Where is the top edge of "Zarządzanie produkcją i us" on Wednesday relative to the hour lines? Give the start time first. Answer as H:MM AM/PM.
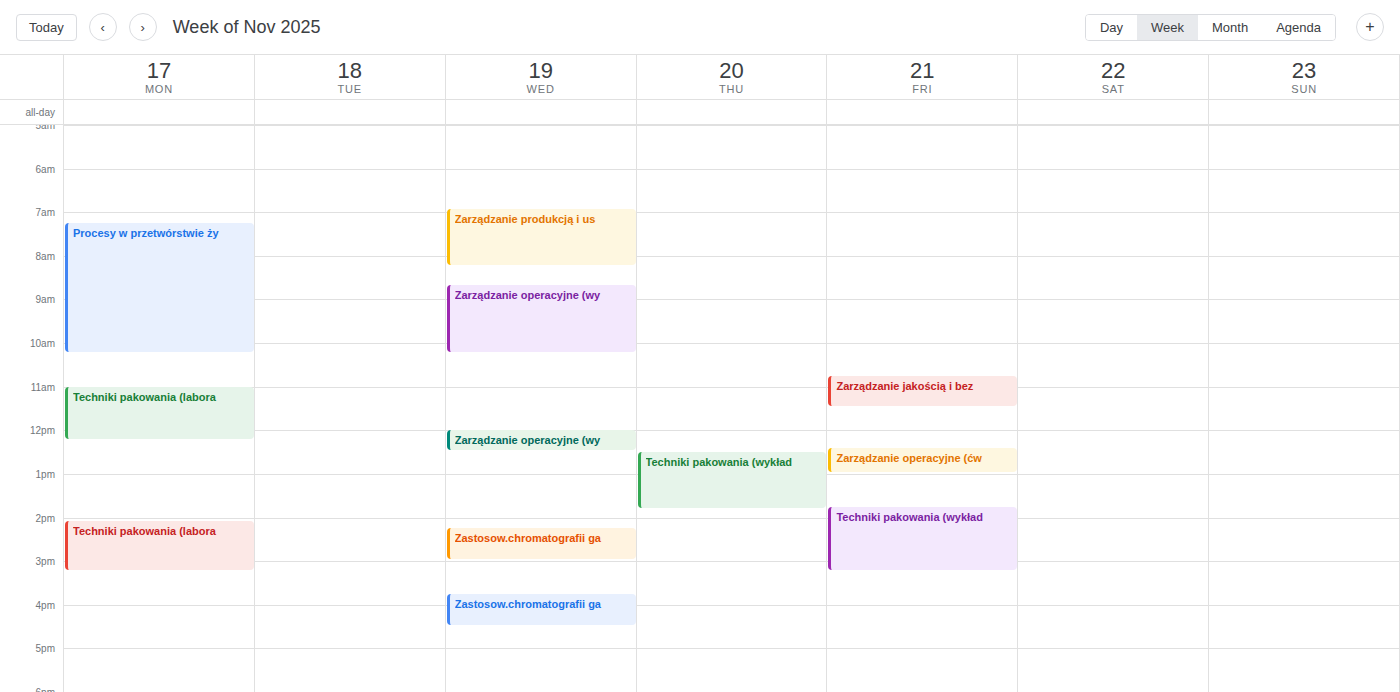
6:55 AM -- neither: 55 minutes below the 6 AM line and 5 minutes above the 7 AM line.